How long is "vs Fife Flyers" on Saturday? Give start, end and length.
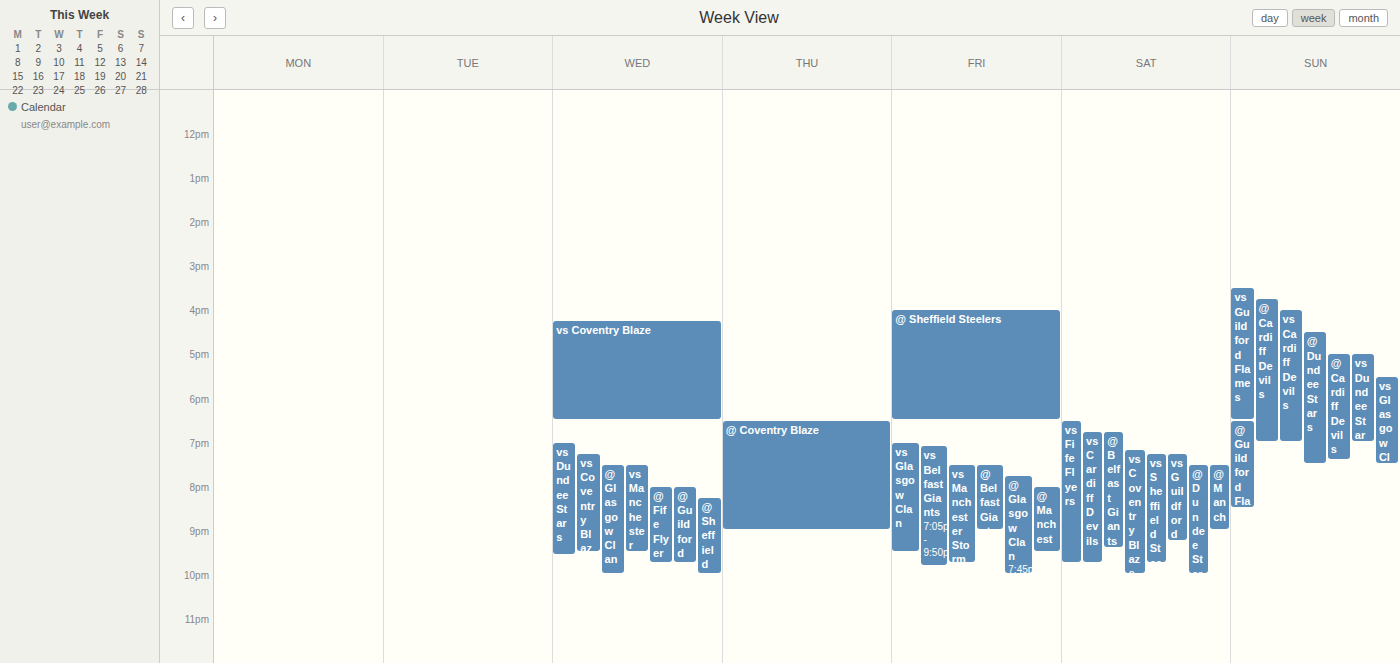
6:30 PM to 9:45 PM, 3 hours 15 minutes